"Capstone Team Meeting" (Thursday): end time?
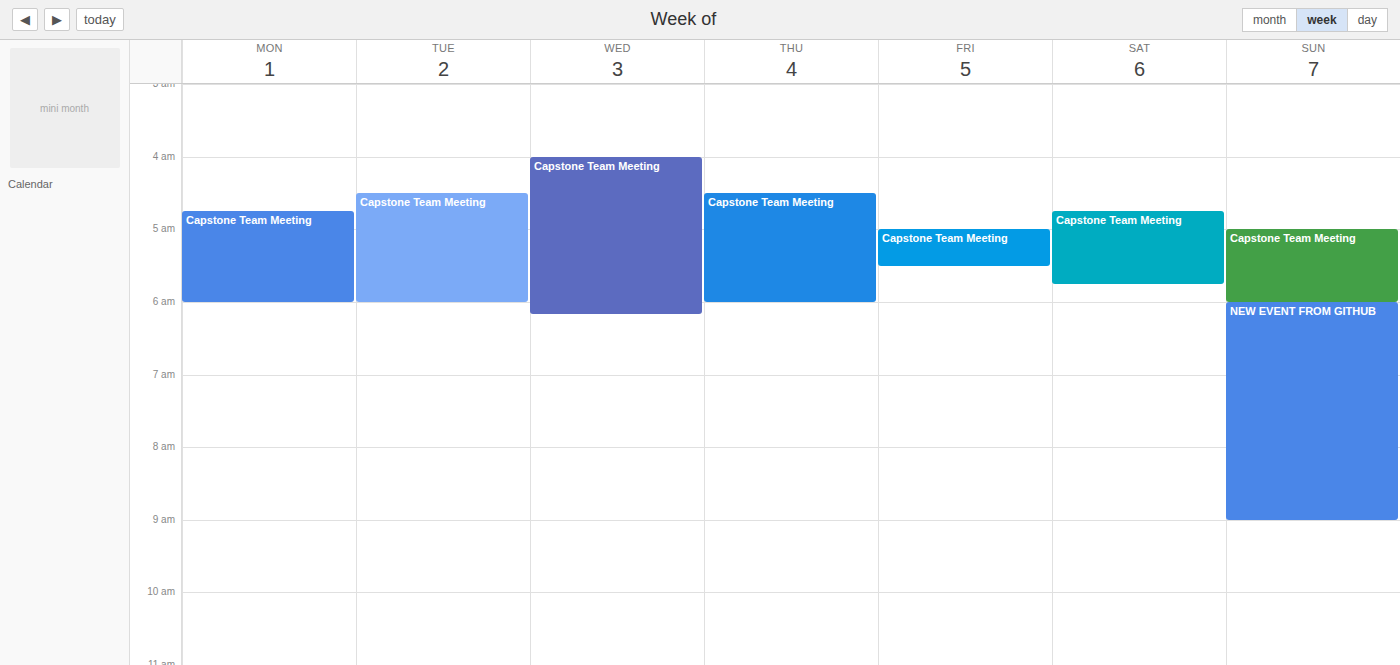
6:00 AM